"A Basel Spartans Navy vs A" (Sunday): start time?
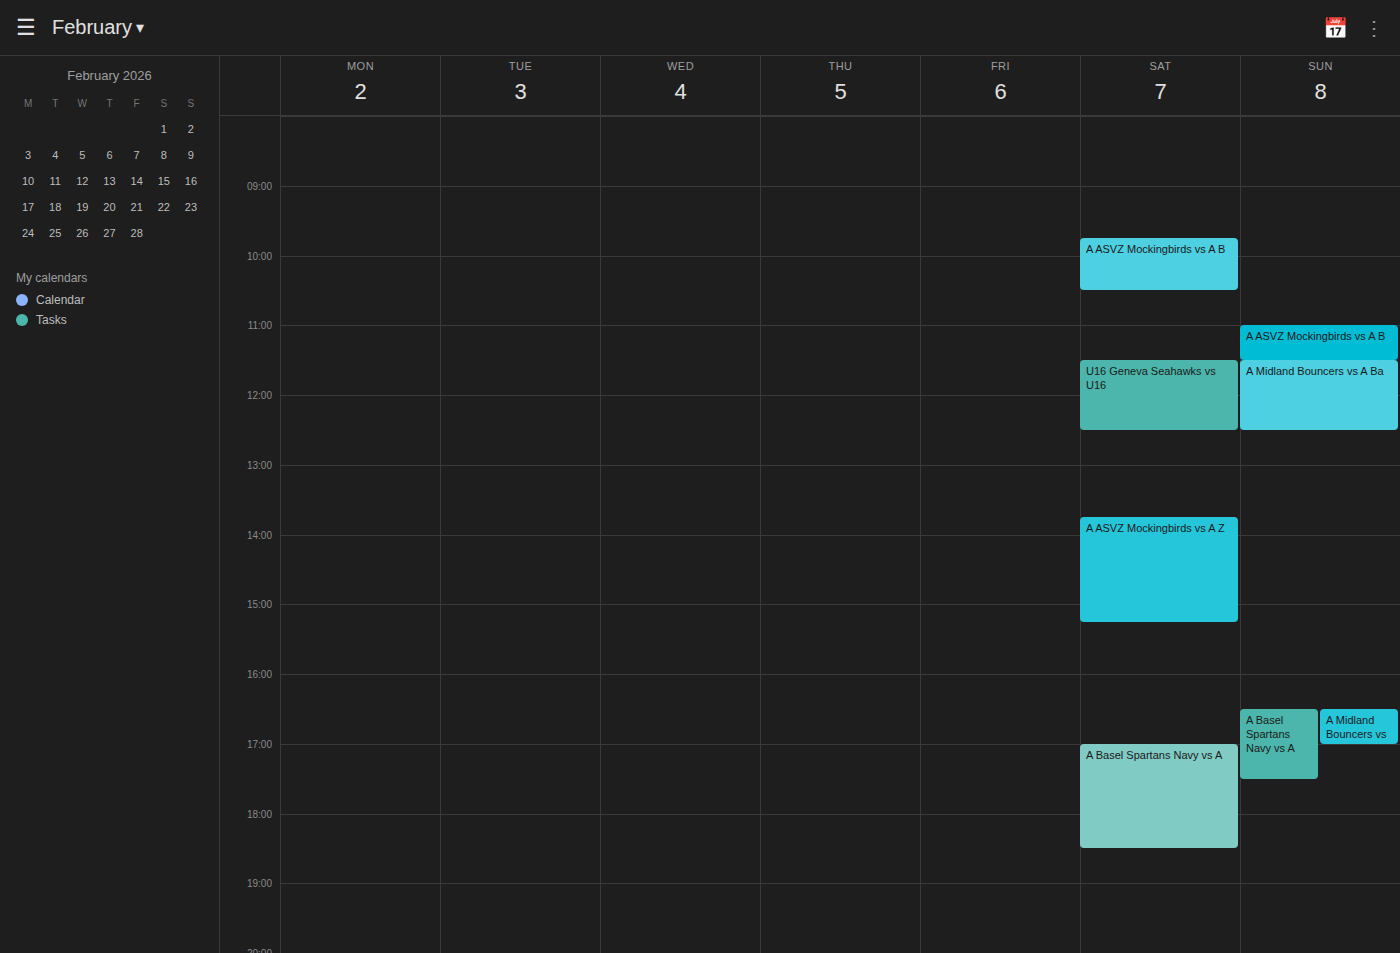
16:30